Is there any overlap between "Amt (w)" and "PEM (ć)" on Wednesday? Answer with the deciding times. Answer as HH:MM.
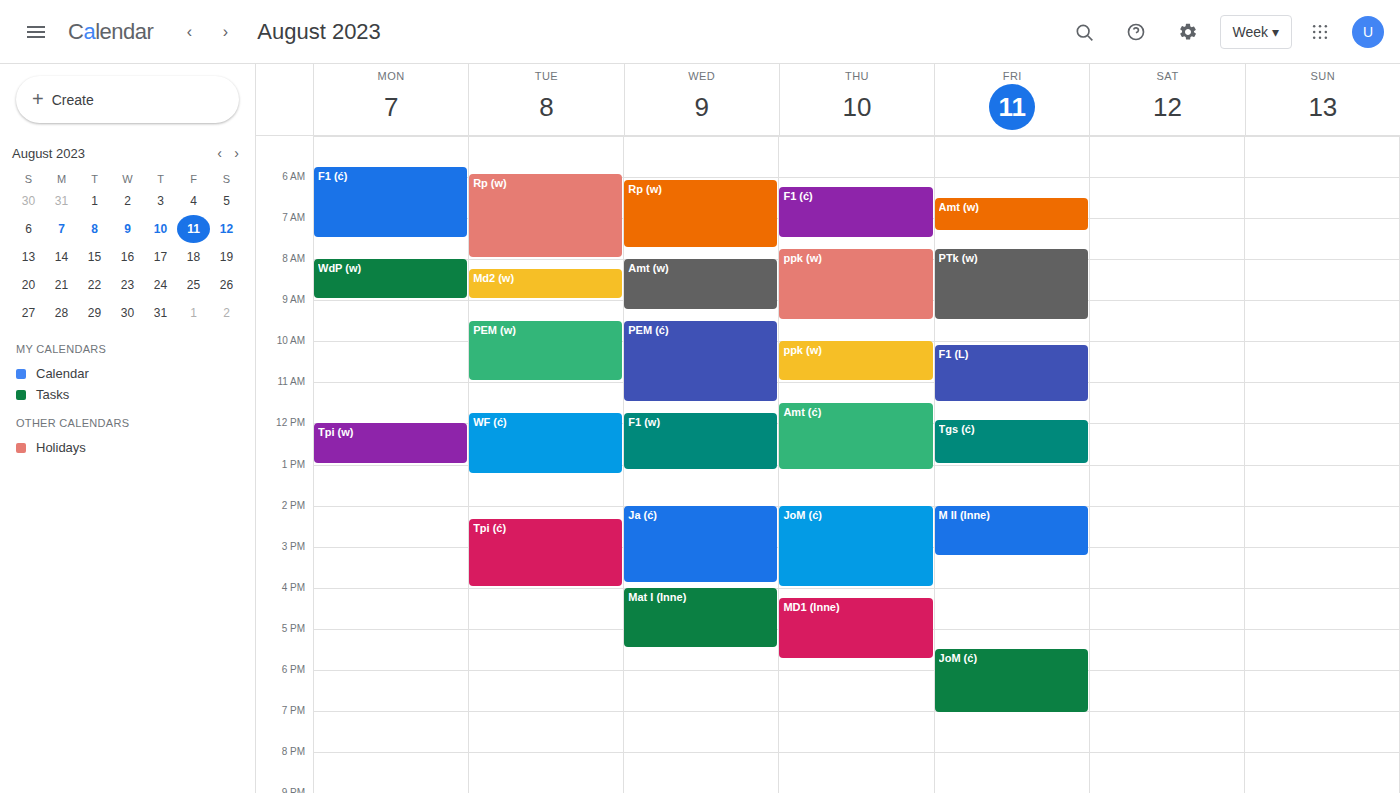
"Amt (w)" ends at 09:15 and "PEM (ć)" starts at 09:30 -- no overlap.